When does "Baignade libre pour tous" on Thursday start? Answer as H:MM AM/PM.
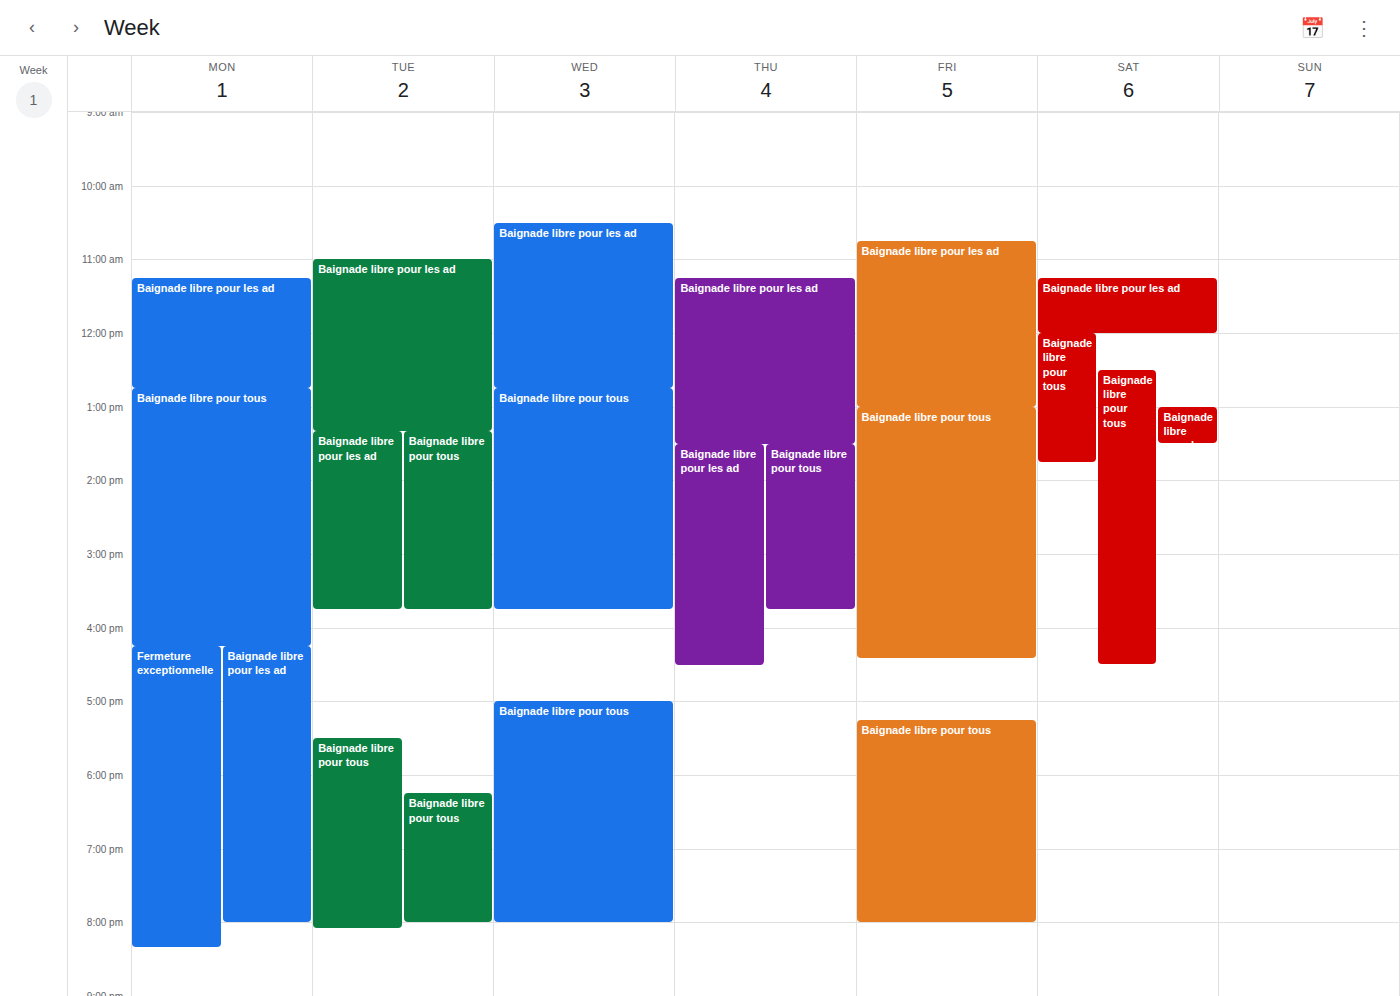
1:30 PM